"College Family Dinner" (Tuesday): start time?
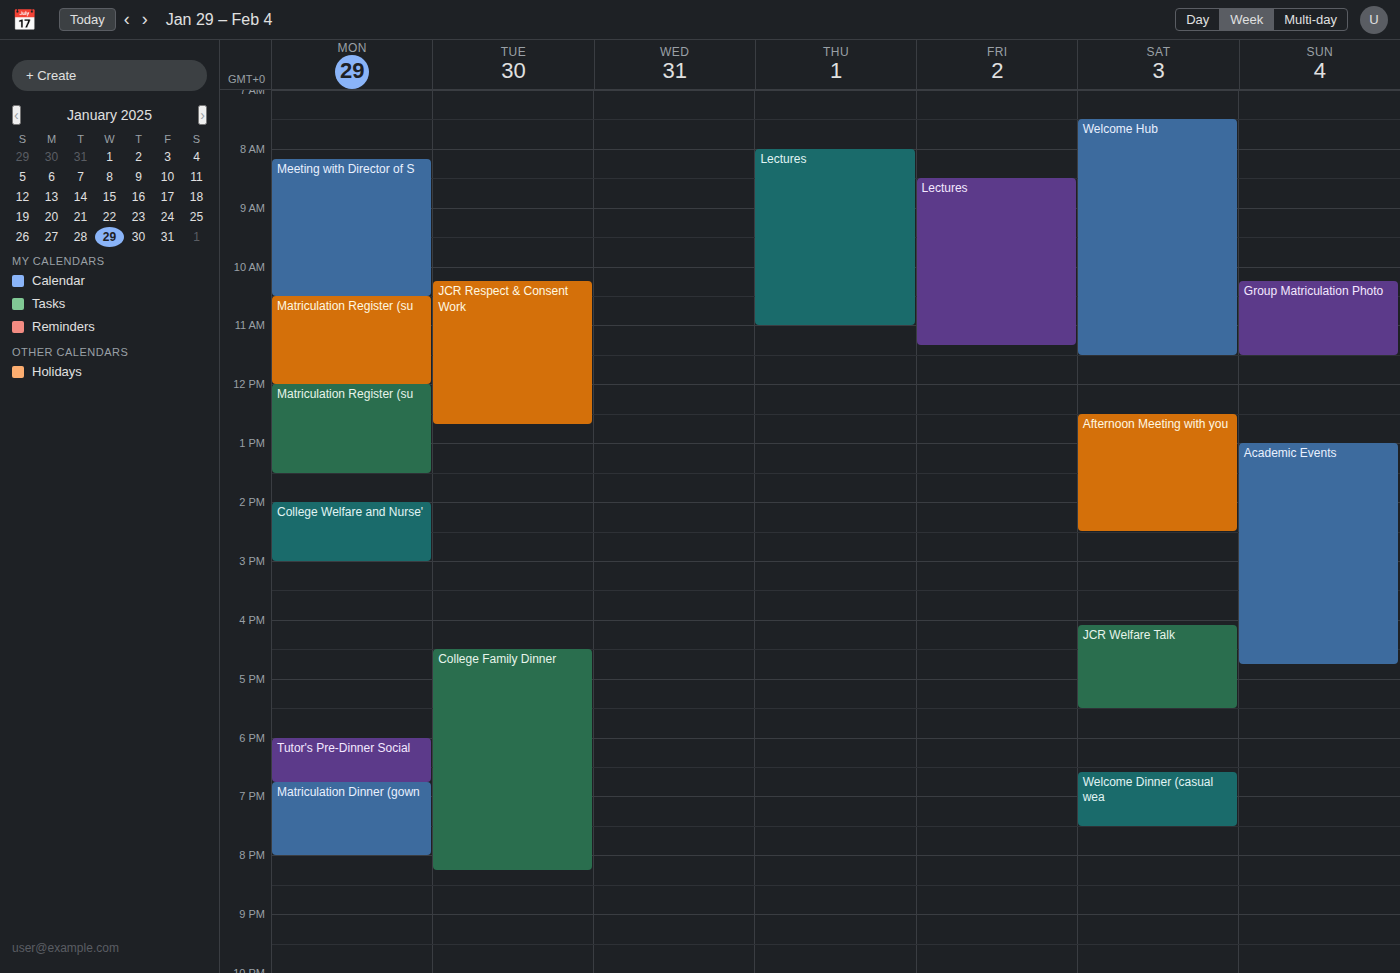
16:30